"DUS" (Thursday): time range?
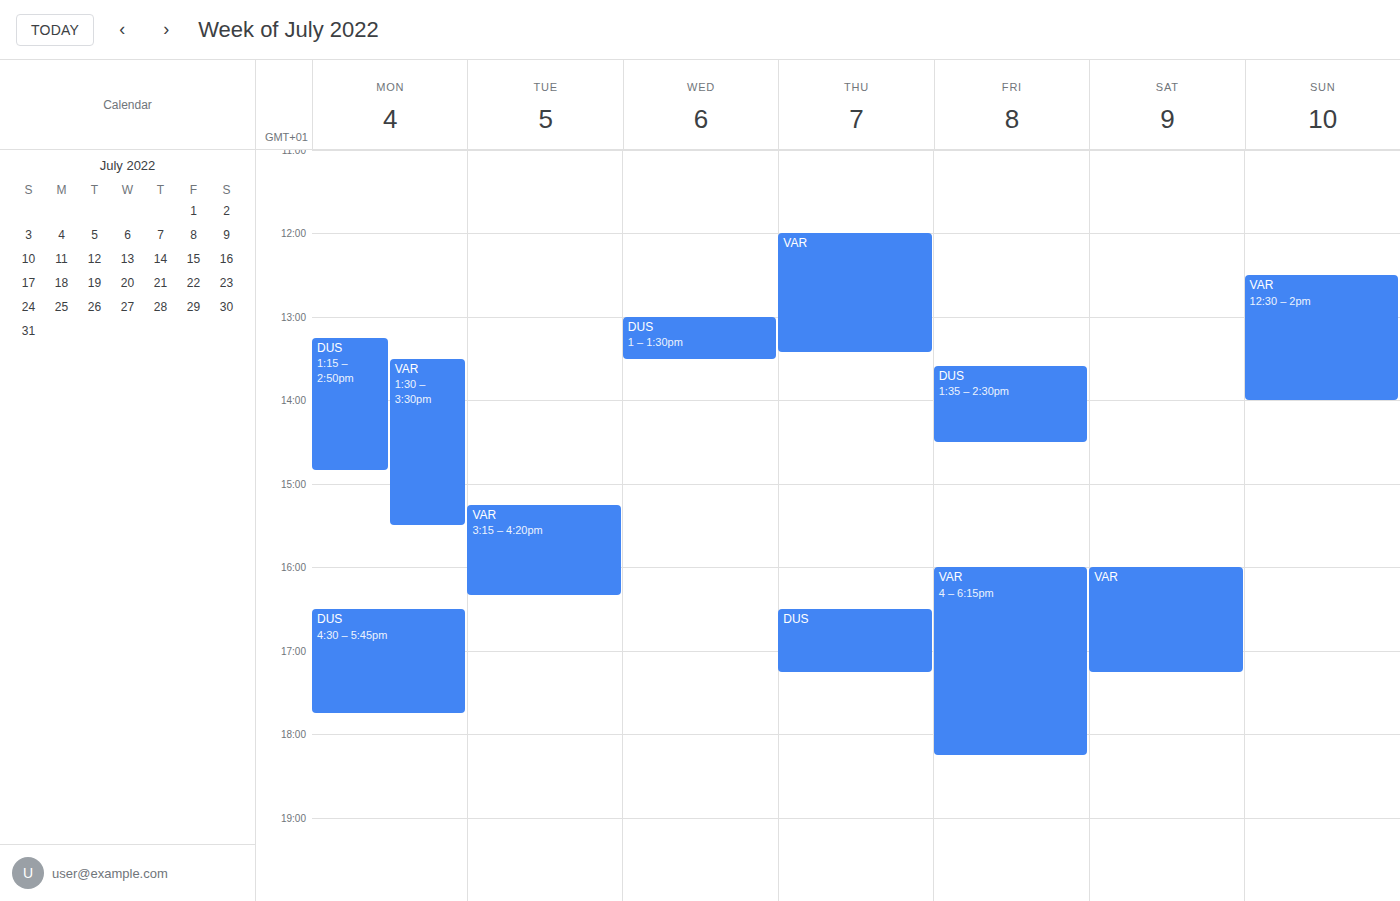
4:30 PM to 5:15 PM